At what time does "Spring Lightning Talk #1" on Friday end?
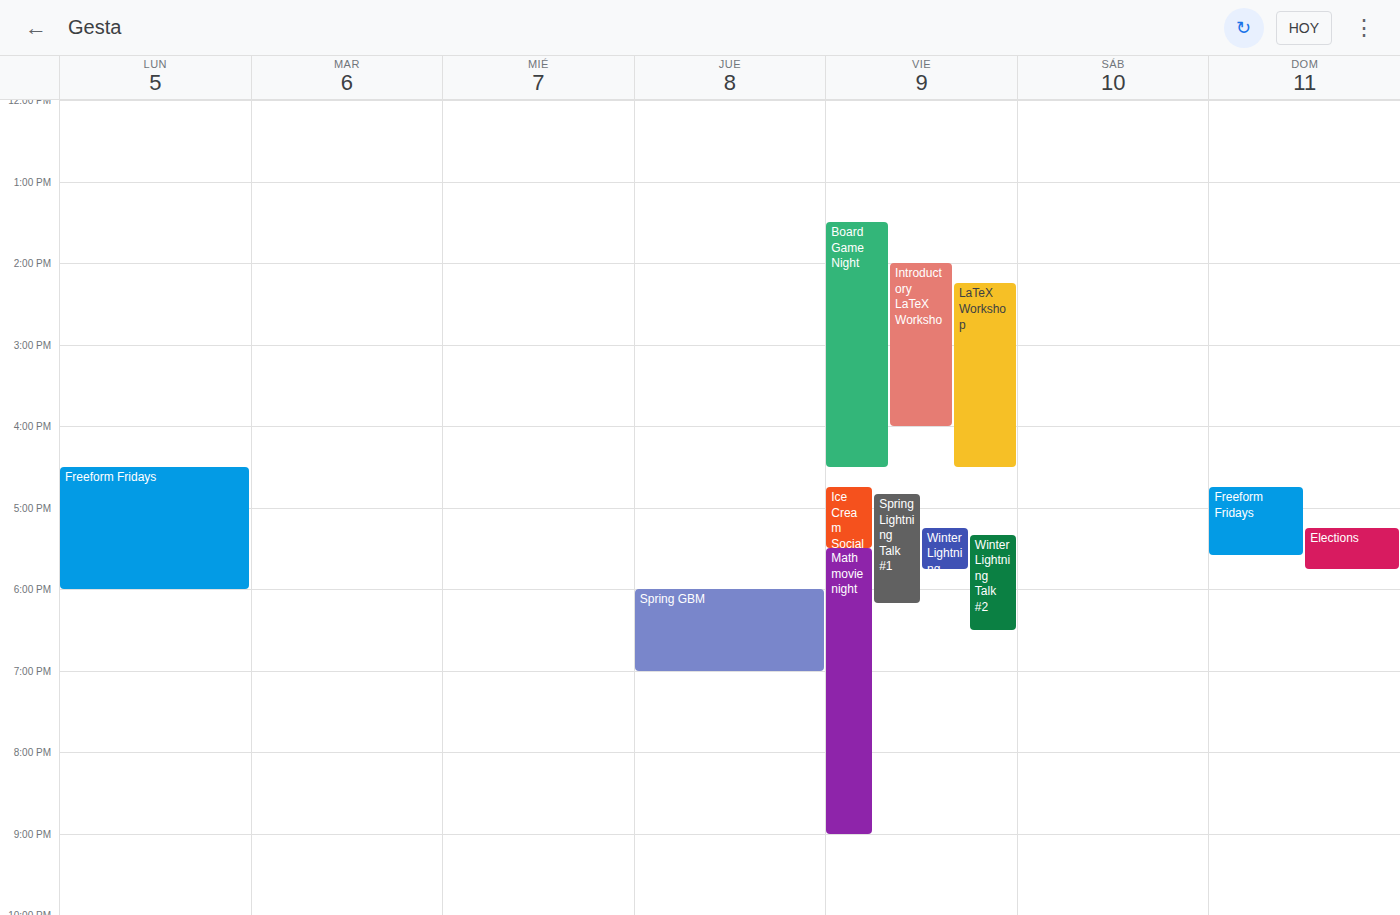
6:10 PM